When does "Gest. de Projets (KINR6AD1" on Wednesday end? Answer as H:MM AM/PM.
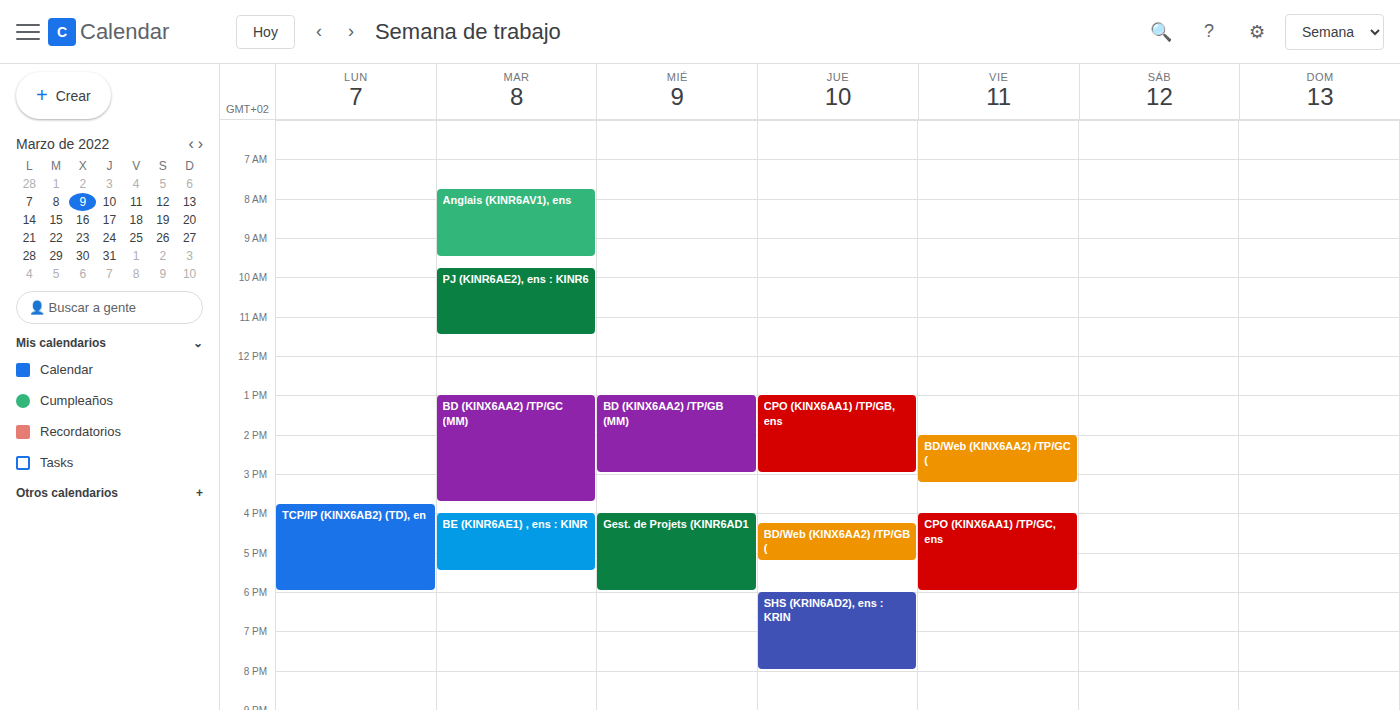
6:00 PM